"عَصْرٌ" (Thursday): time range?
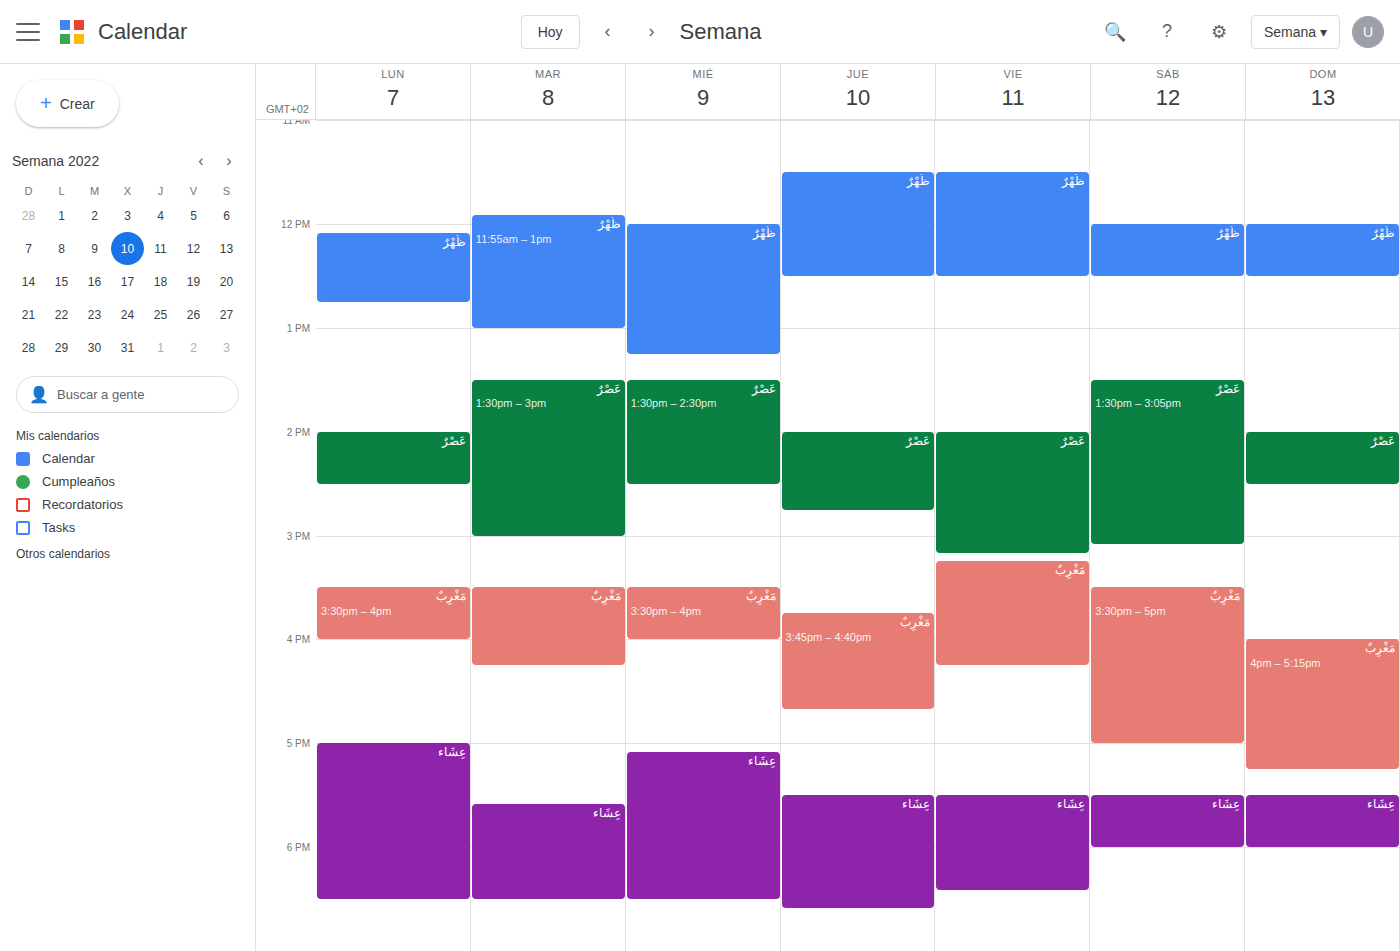
2:00 PM to 2:45 PM